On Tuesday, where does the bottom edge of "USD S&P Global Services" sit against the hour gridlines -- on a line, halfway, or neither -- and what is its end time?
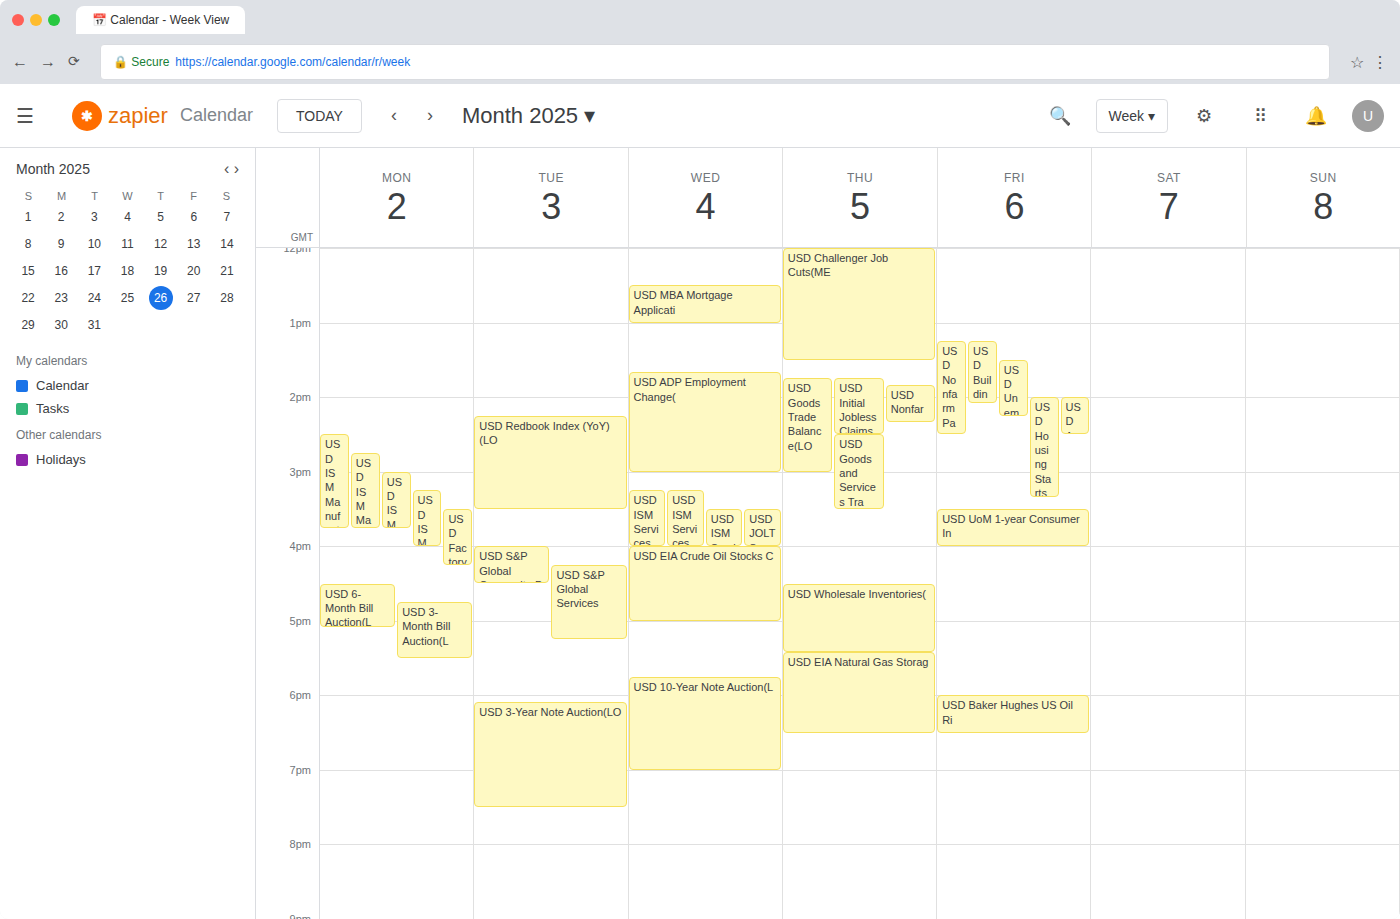
5:15 PM -- neither: a quarter of the way from the 5 PM line to the 6 PM line.